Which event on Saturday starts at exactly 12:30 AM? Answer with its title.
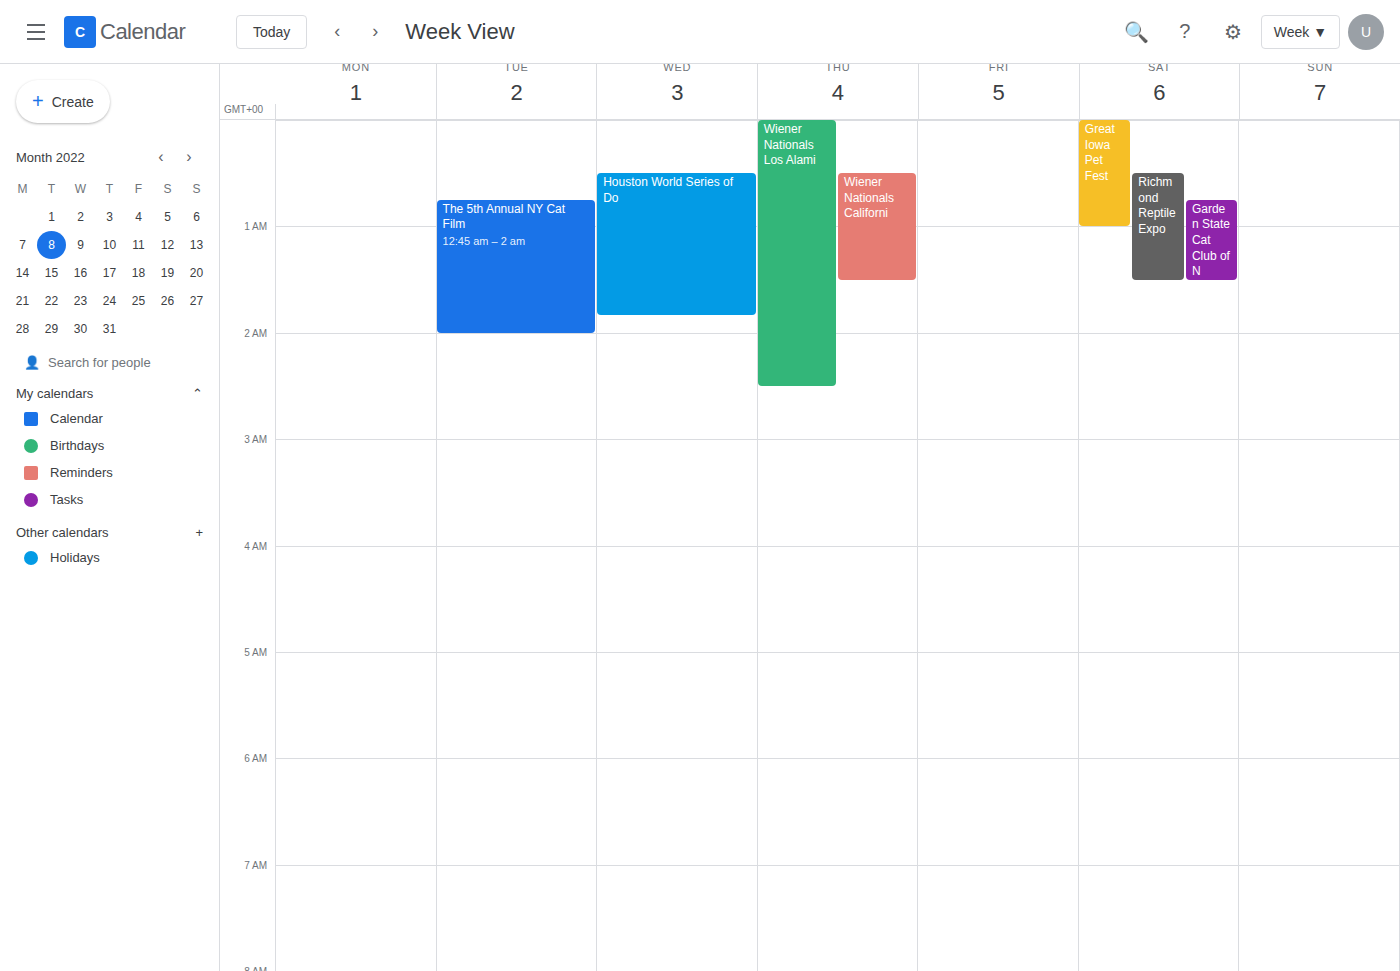
"Richmond Reptile Expo"